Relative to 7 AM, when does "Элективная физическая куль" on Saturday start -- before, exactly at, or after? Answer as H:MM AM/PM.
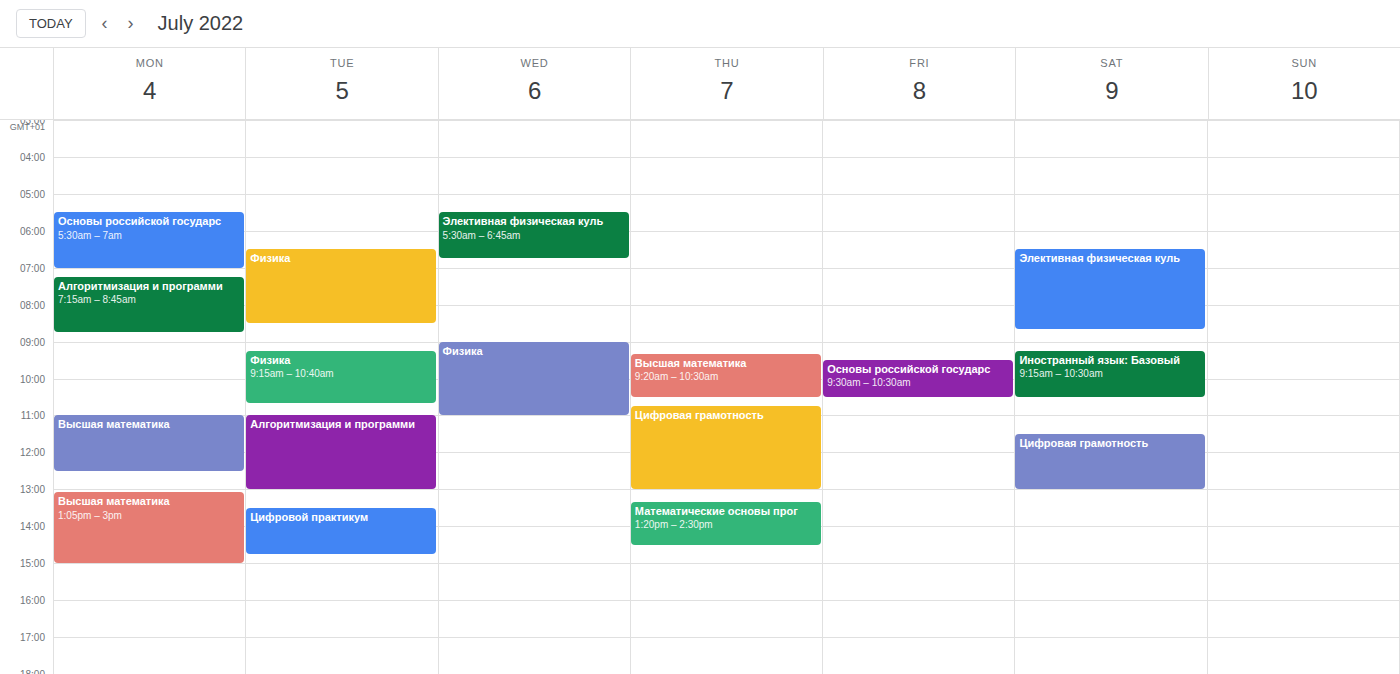
6:30 AM -- before 7 AM, 30 minutes above the 7 AM line.